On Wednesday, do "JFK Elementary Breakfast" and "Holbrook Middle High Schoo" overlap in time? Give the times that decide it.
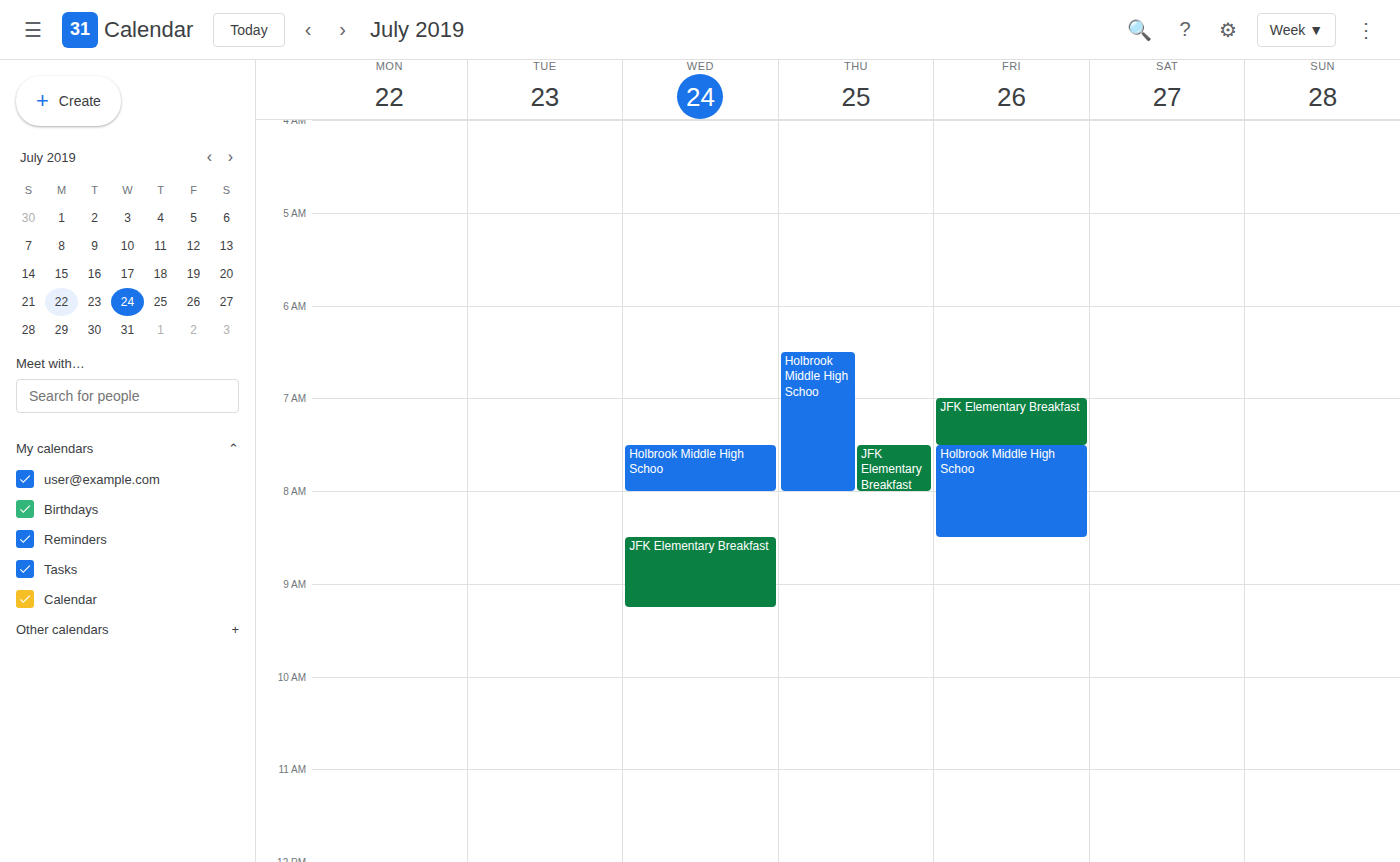
"Holbrook Middle High Schoo" ends at 08:00 and "JFK Elementary Breakfast" starts at 08:30 -- no overlap.